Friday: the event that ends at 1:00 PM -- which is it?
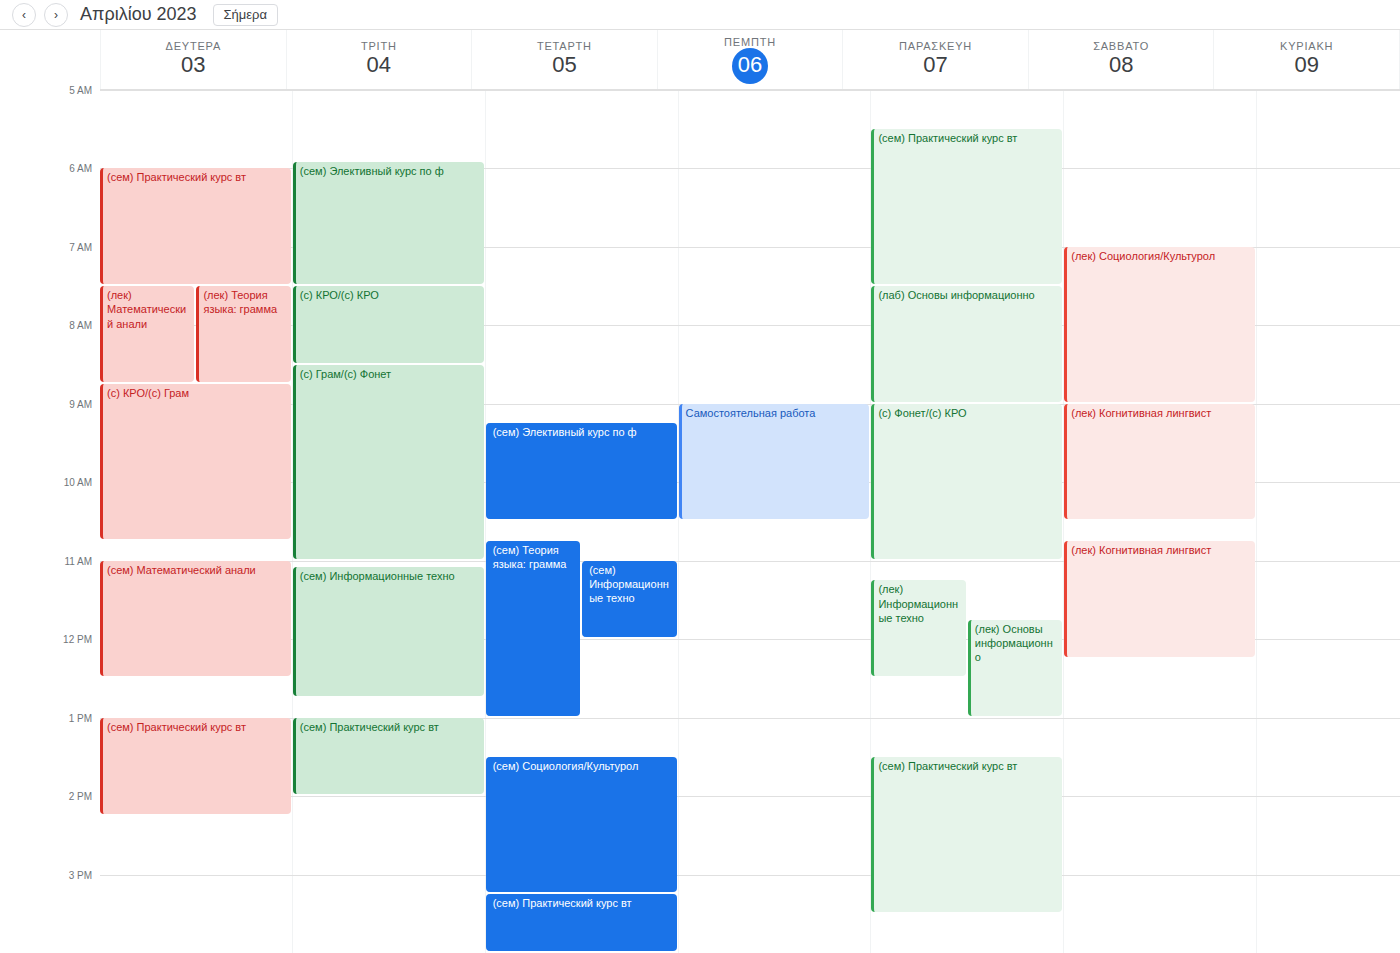
"(лек) Основы информационно"